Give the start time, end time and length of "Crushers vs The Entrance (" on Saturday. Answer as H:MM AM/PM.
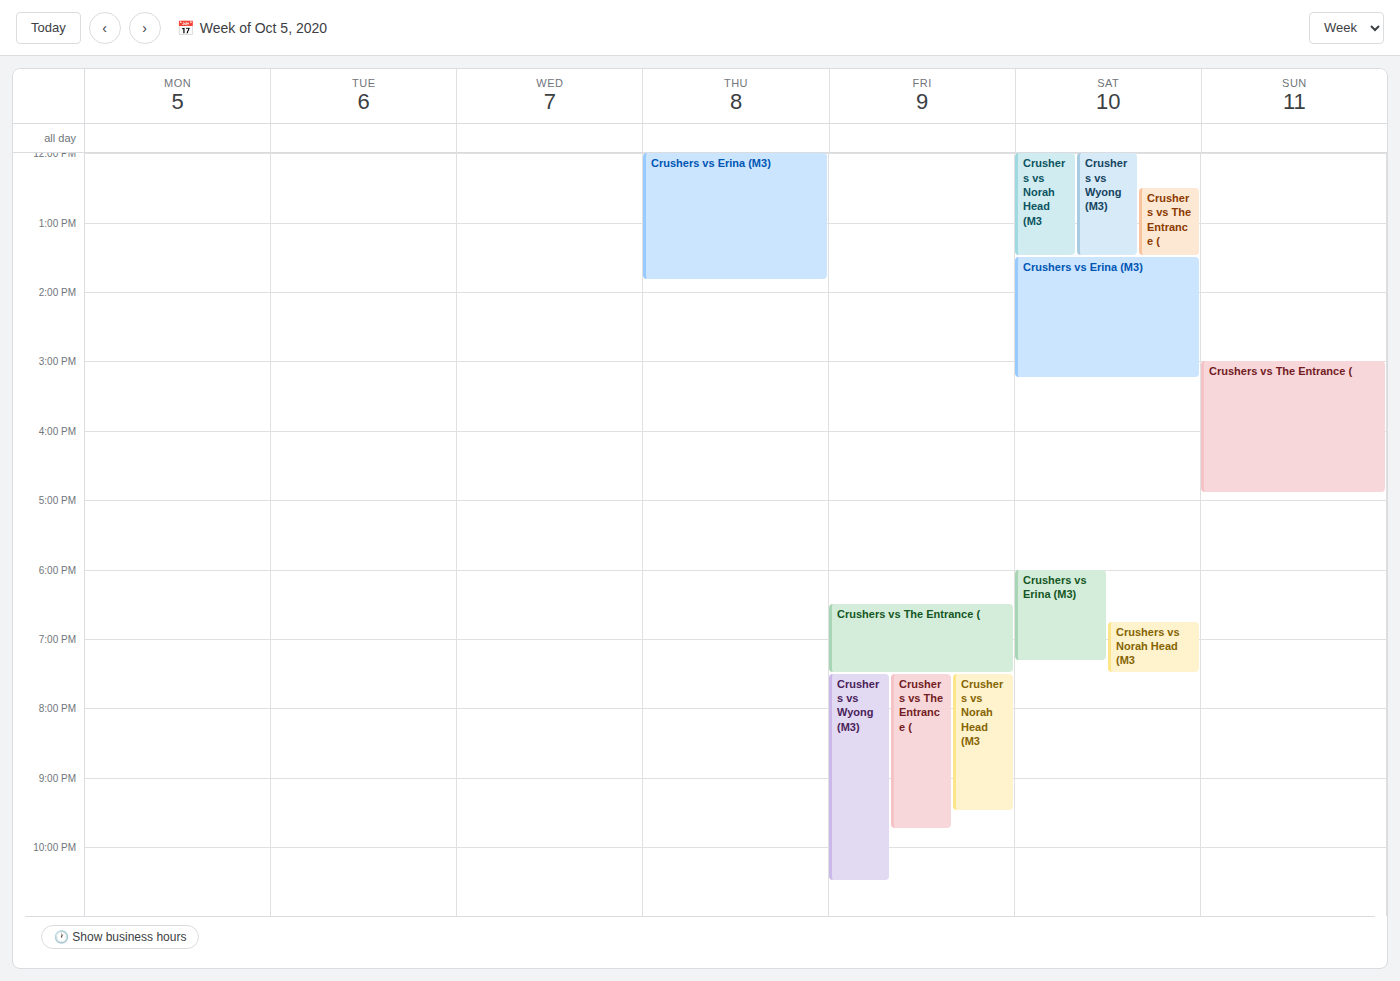
12:30 PM to 1:30 PM, 1 hour